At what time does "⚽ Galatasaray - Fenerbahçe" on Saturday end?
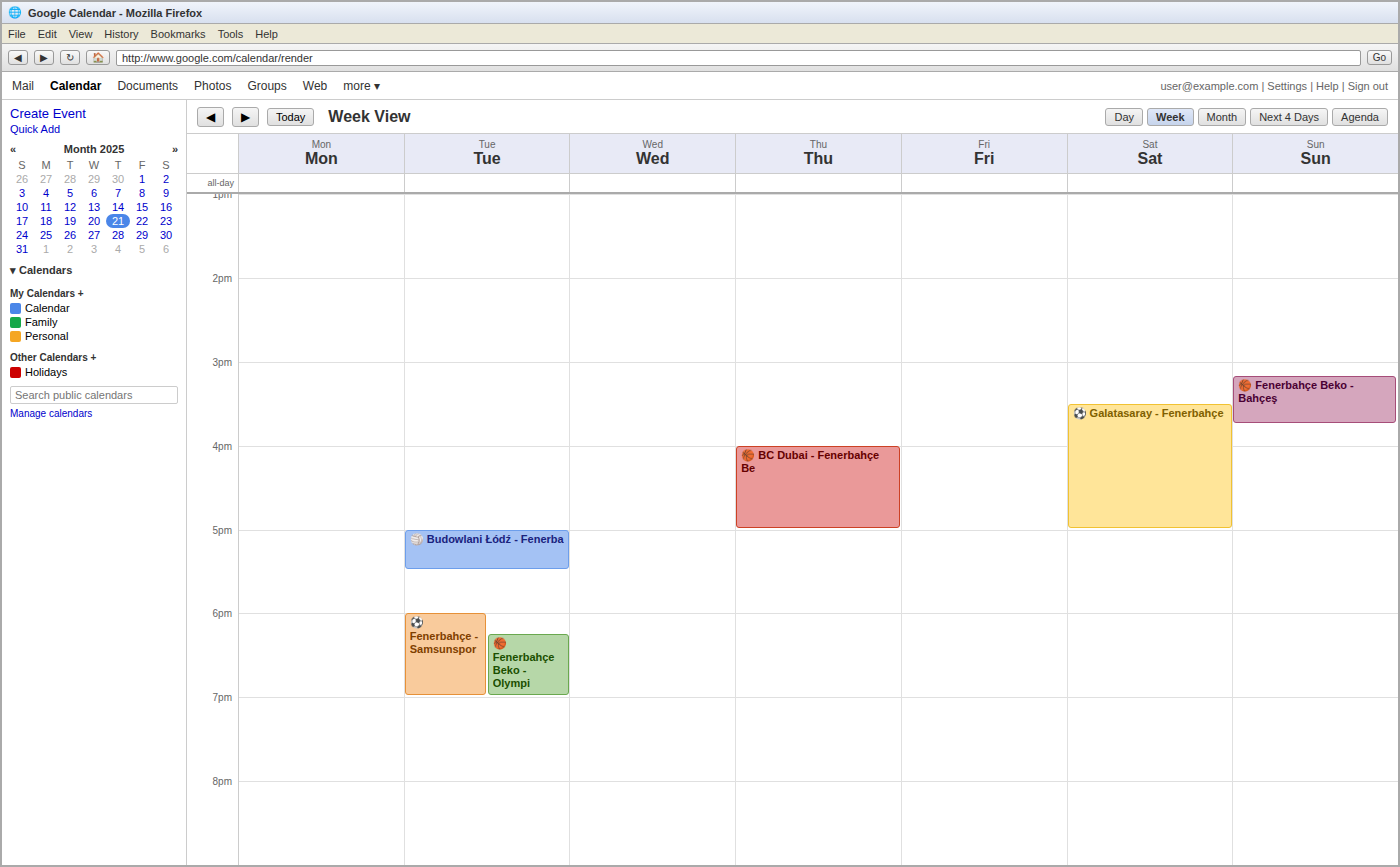
5:00 PM